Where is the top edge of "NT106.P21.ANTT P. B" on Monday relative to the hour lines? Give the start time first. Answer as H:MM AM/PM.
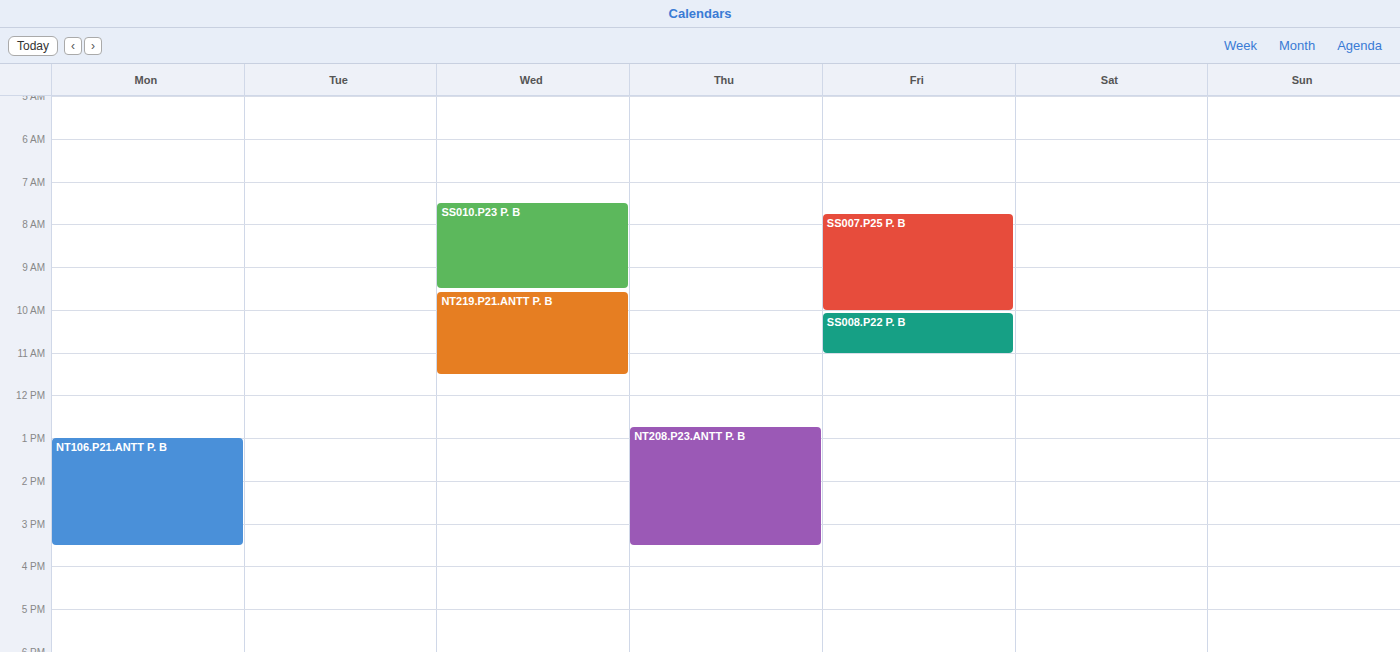
1:00 PM -- exactly on the 1 PM line.